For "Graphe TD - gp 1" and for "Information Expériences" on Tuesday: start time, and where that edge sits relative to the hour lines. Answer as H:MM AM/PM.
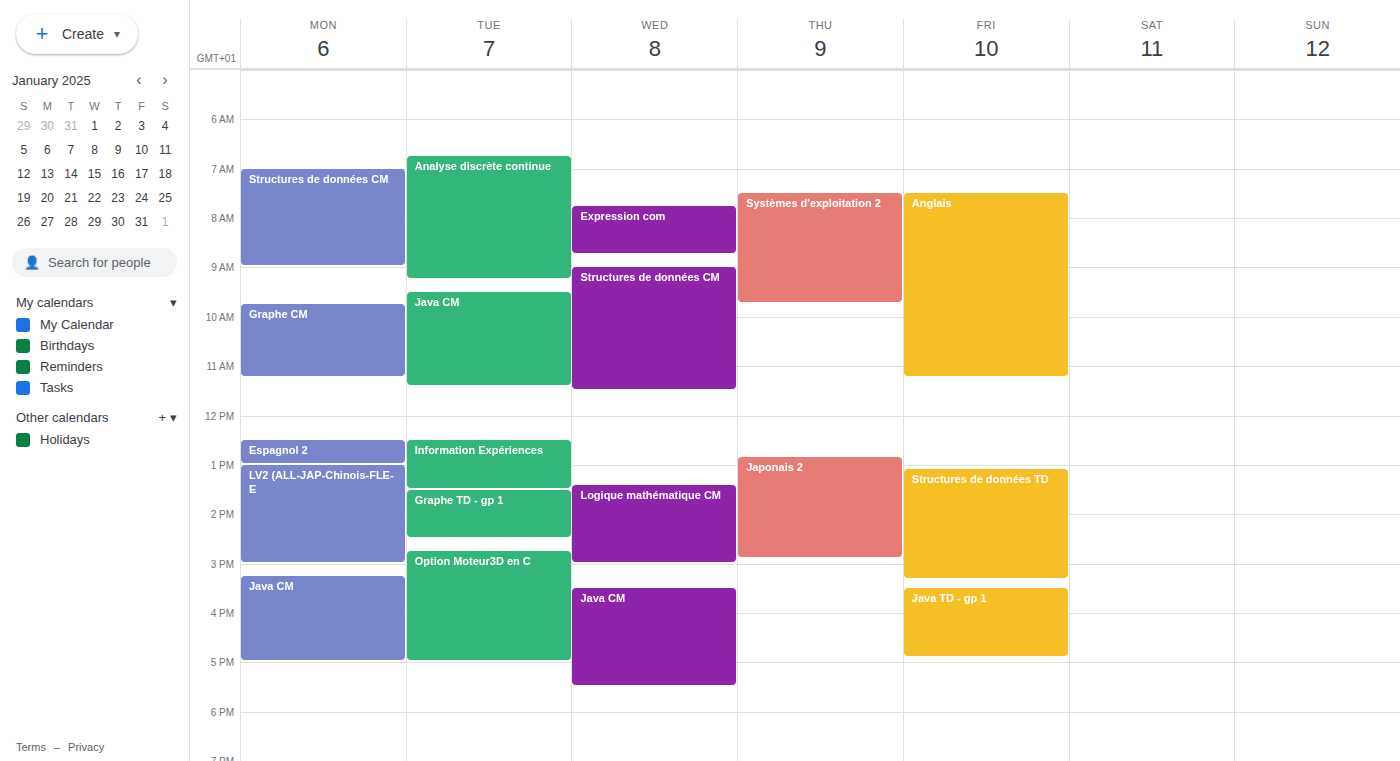
"Graphe TD - gp 1": 1:30 PM, halfway between the 1 PM and 2 PM lines. "Information Expériences": 12:30 PM, halfway between the 12 PM and 1 PM lines.